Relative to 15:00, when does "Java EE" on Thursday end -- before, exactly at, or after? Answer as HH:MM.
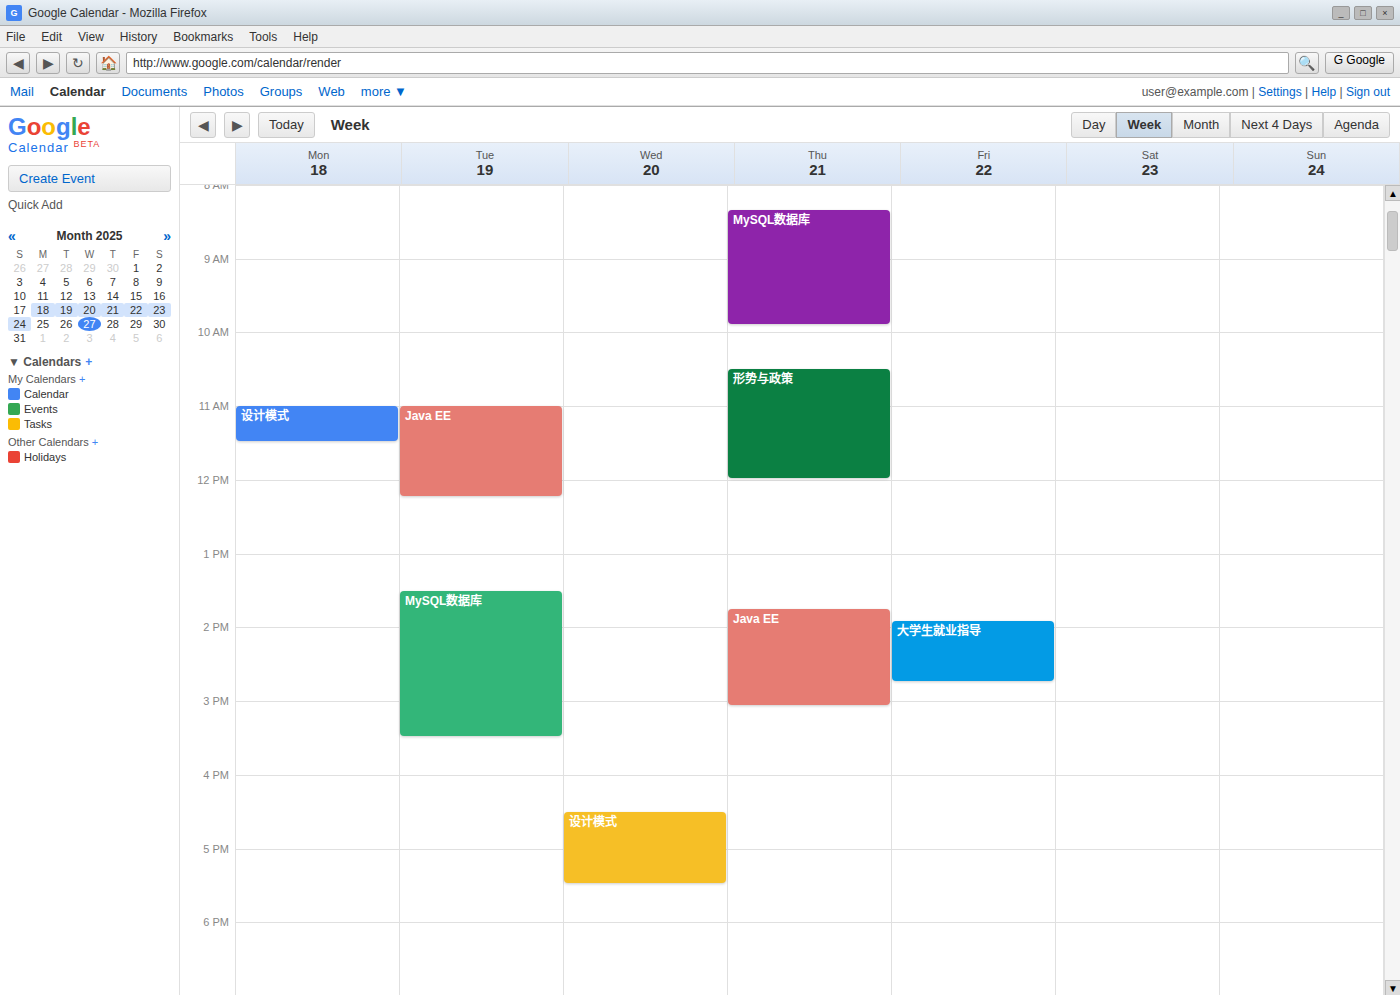
15:05 -- after 15:00, 5 minutes below the 15:00 line.